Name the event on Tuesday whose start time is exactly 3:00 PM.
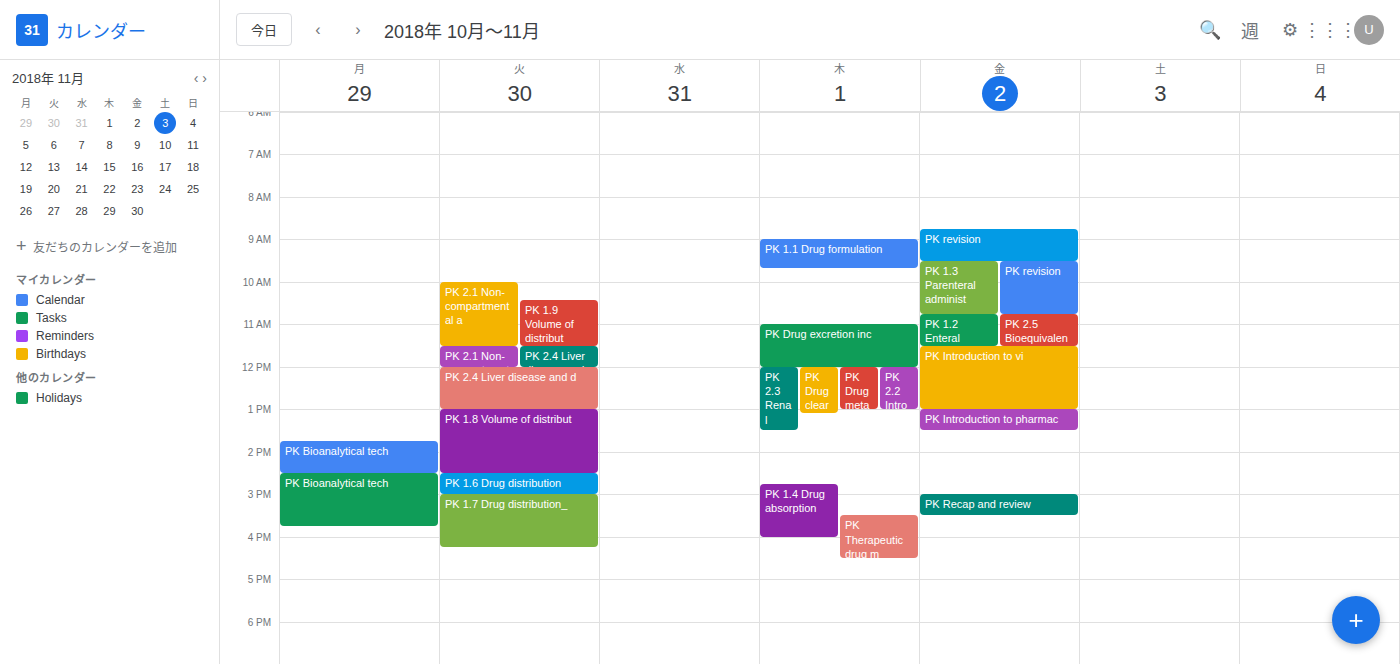
"PK 1.7 Drug distribution_"